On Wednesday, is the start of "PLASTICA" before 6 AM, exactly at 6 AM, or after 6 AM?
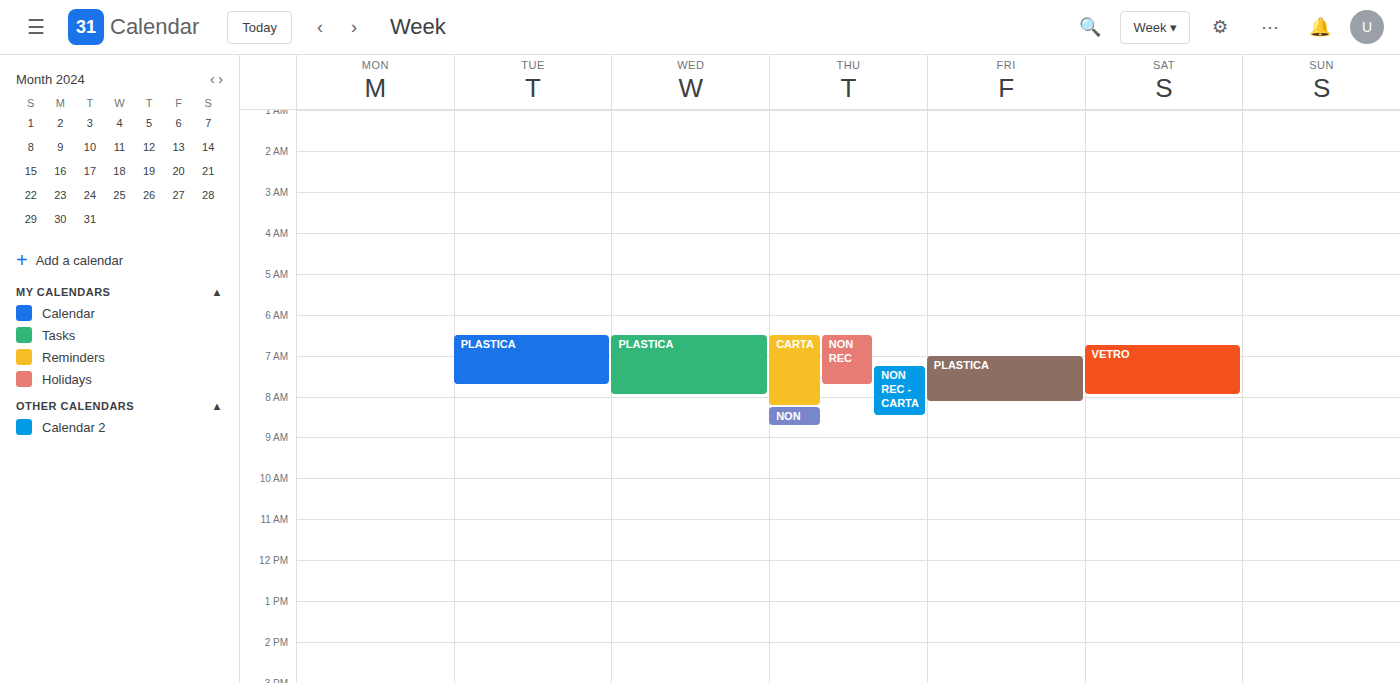
6:30 AM -- after 6 AM, 30 minutes below the 6 AM line.